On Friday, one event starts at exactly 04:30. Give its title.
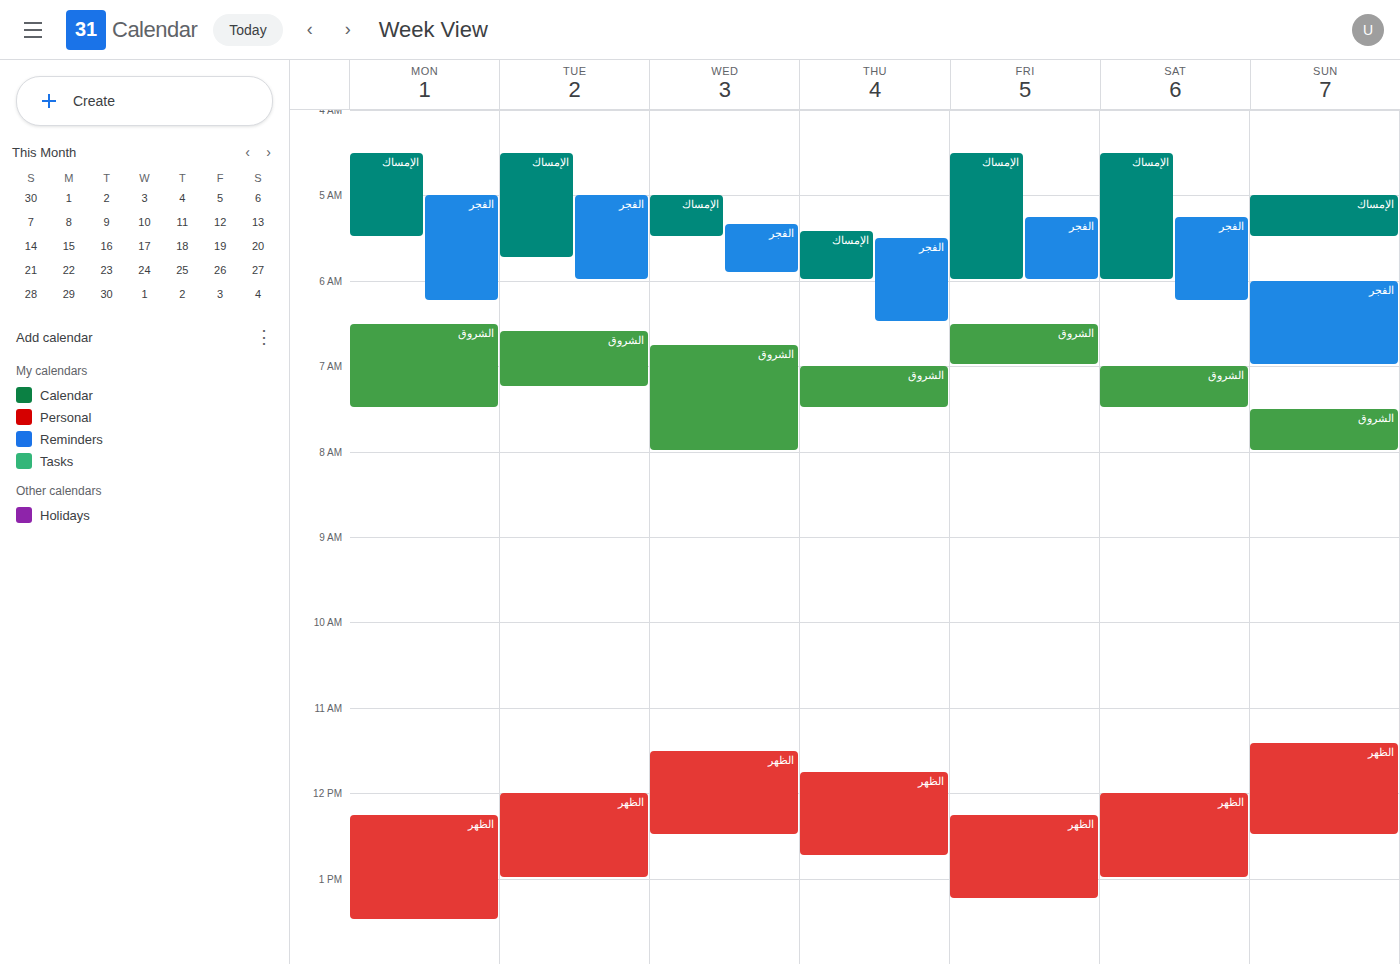
"الإمساك"